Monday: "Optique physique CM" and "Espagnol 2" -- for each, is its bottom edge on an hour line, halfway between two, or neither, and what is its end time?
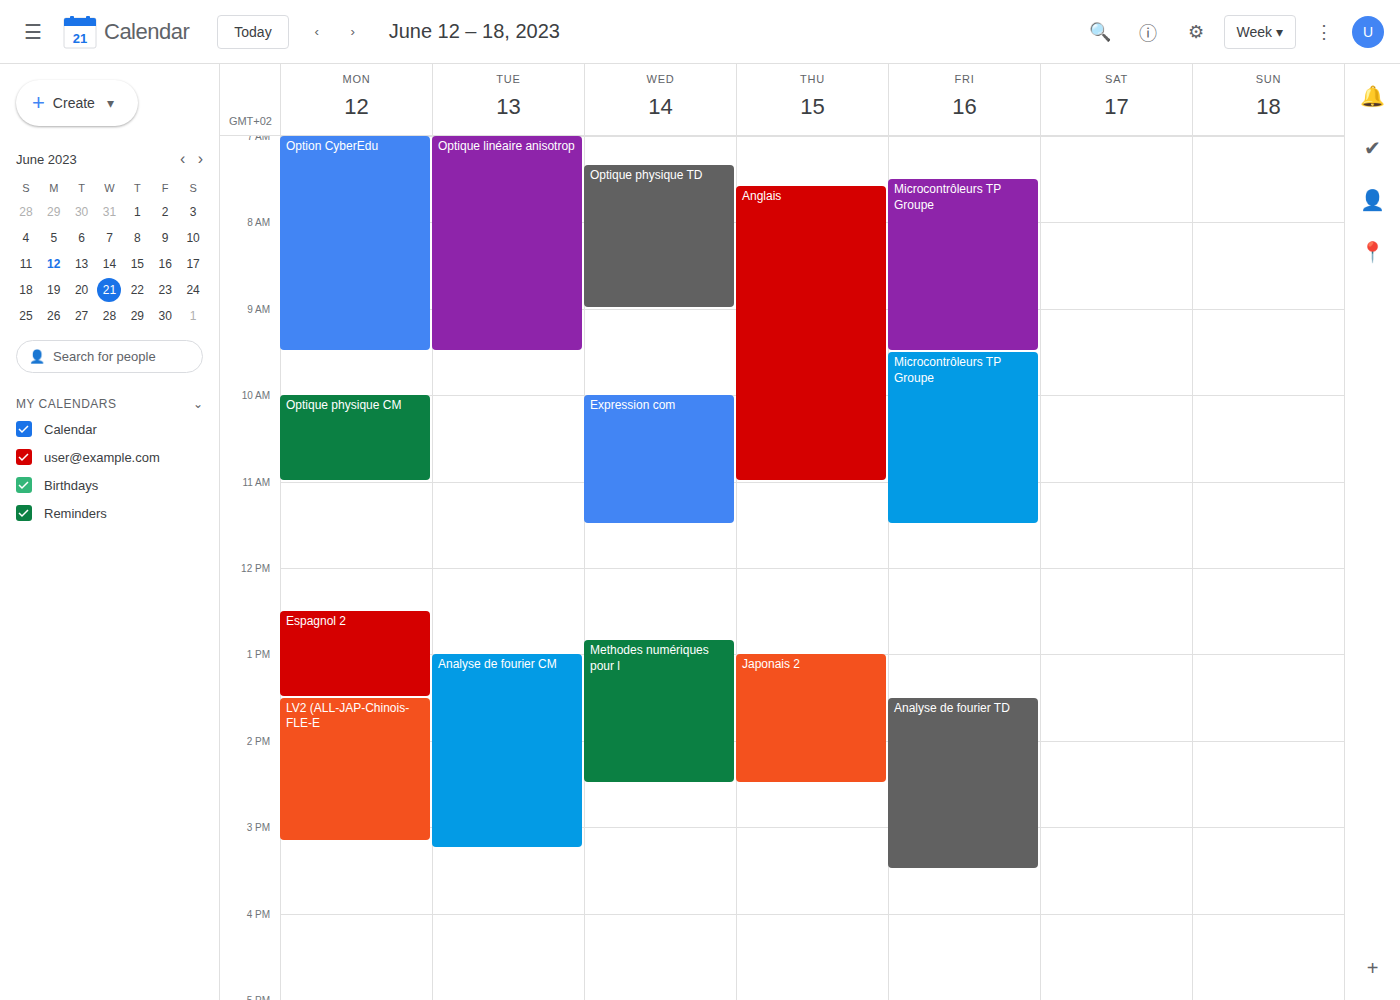
"Optique physique CM": 11:00 AM, exactly on the 11 AM line. "Espagnol 2": 1:30 PM, halfway between the 1 PM and 2 PM lines.